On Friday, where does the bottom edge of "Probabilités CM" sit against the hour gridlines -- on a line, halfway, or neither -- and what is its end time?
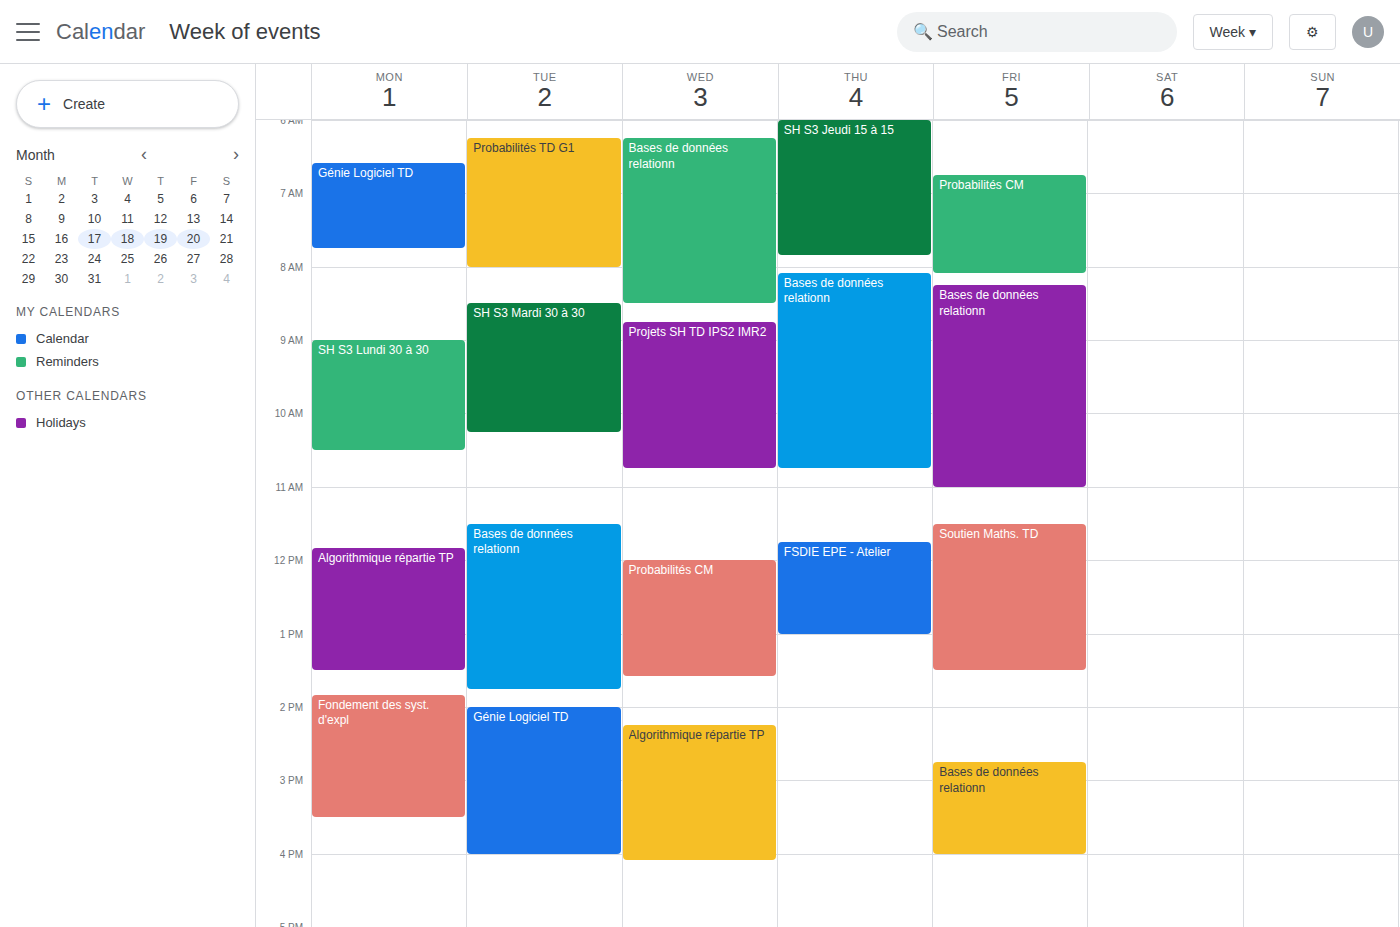
8:05 AM -- neither: 5 minutes below the 8 AM line and 55 minutes above the 9 AM line.